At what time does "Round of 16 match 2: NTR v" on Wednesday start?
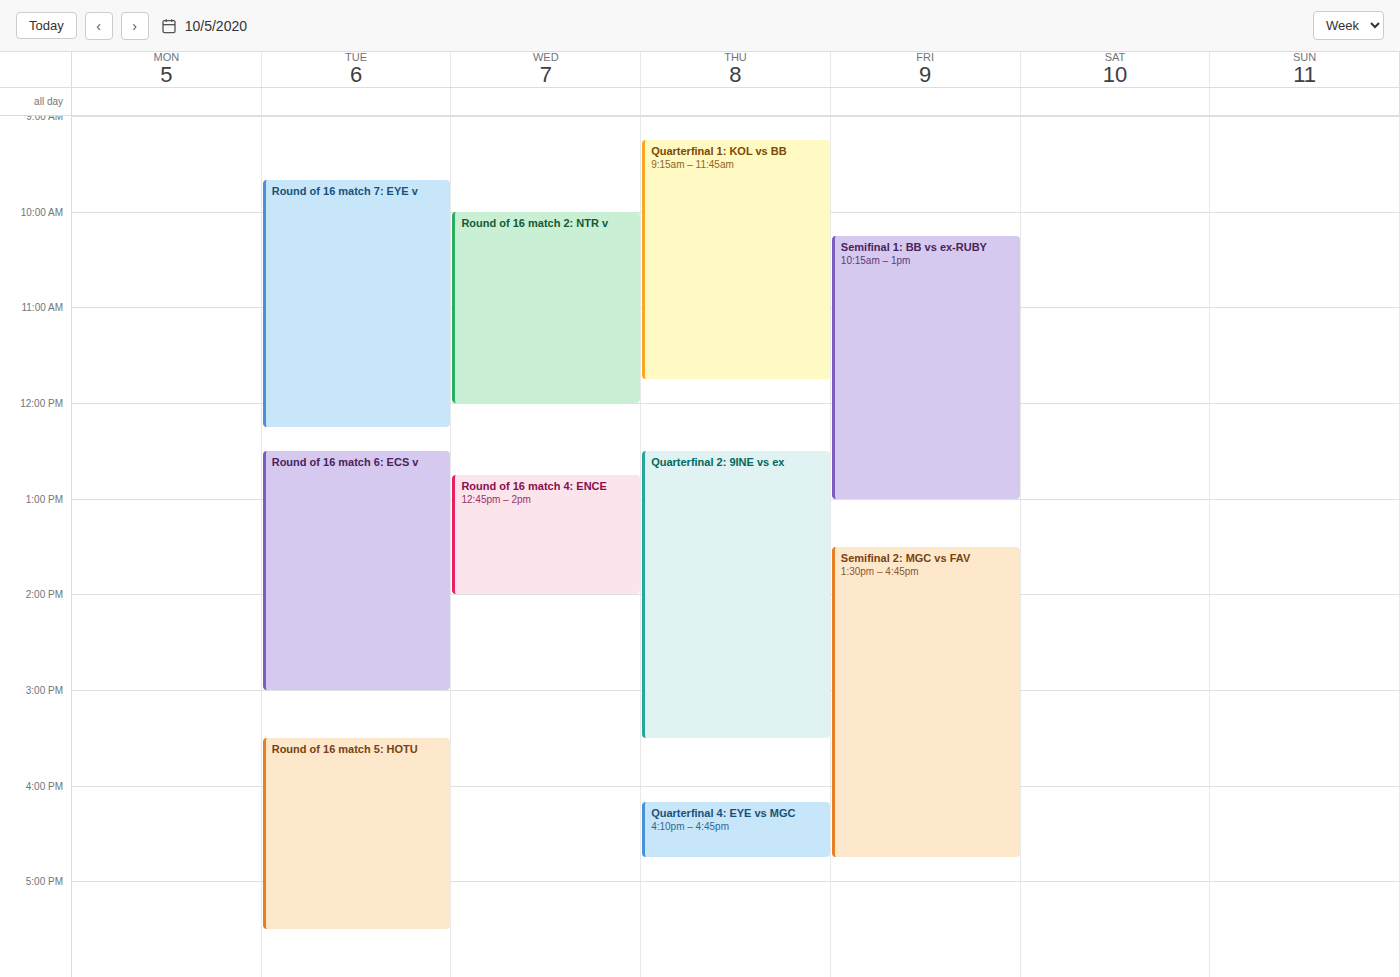
10:00 AM